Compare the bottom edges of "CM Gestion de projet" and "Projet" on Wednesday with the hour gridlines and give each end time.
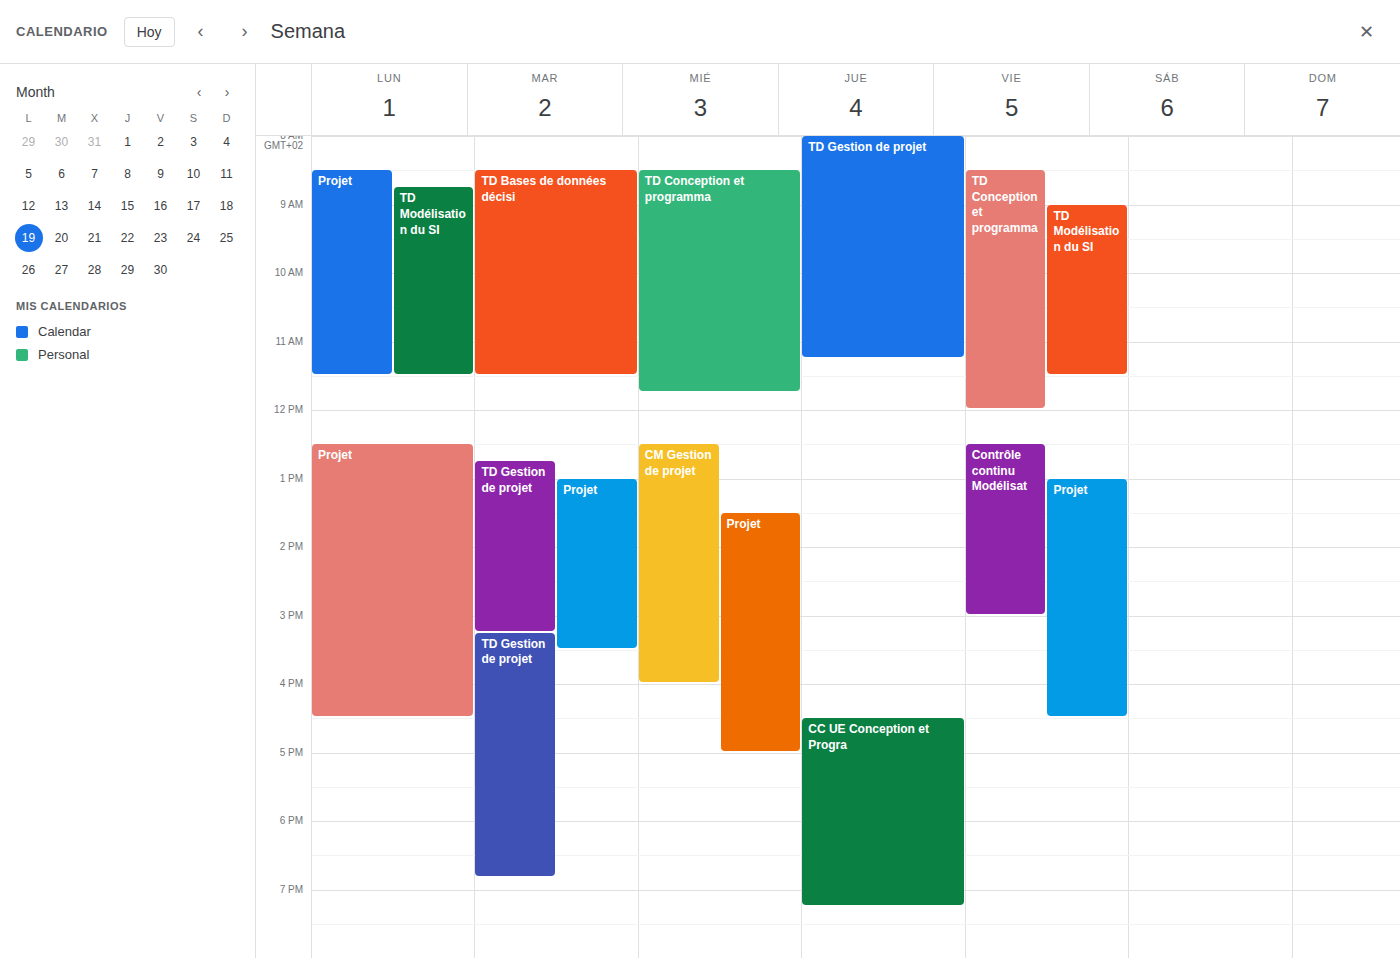
"CM Gestion de projet": 4:00 PM, exactly on the 4 PM line. "Projet": 5:00 PM, exactly on the 5 PM line.